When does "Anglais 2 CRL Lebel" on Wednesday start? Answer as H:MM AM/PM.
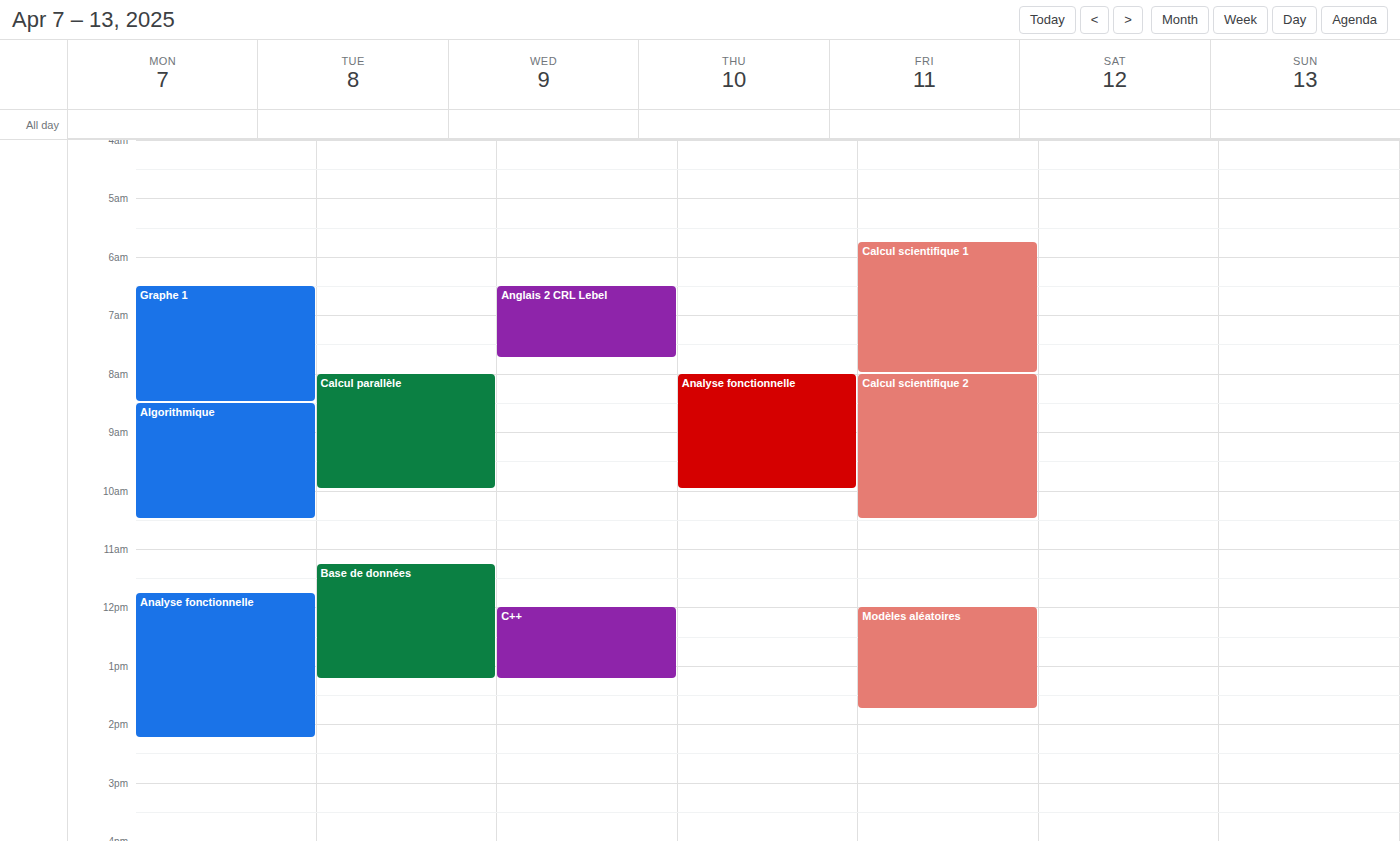
6:30 AM